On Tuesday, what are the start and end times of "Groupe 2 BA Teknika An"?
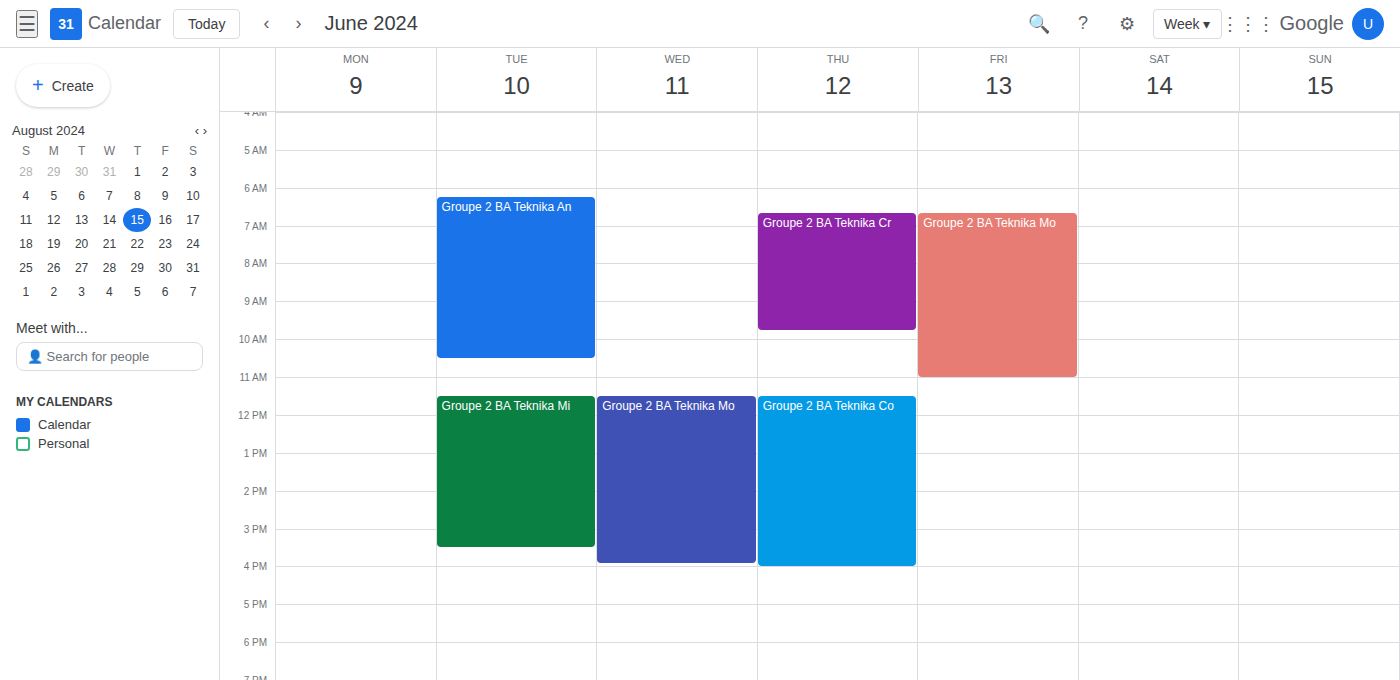
06:15 to 10:30